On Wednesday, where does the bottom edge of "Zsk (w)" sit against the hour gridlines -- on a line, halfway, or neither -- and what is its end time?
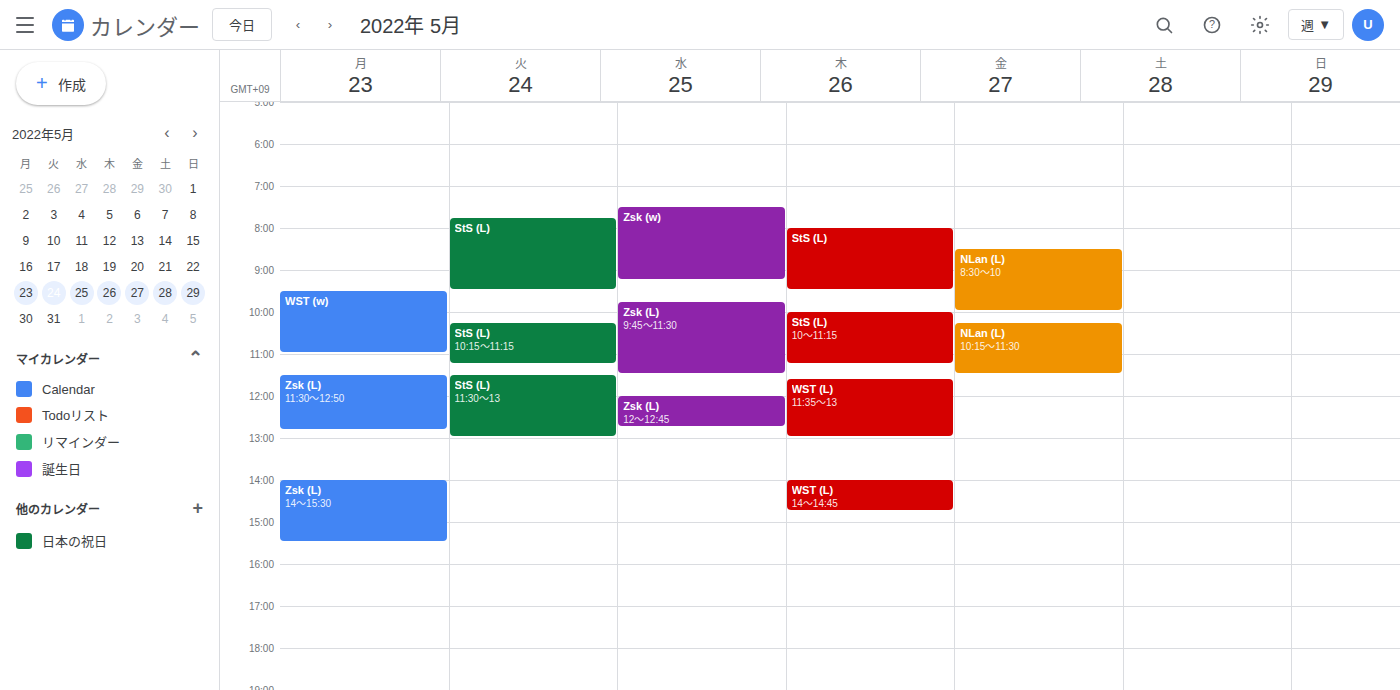
9:15 AM -- neither: a quarter of the way from the 9 AM line to the 10 AM line.